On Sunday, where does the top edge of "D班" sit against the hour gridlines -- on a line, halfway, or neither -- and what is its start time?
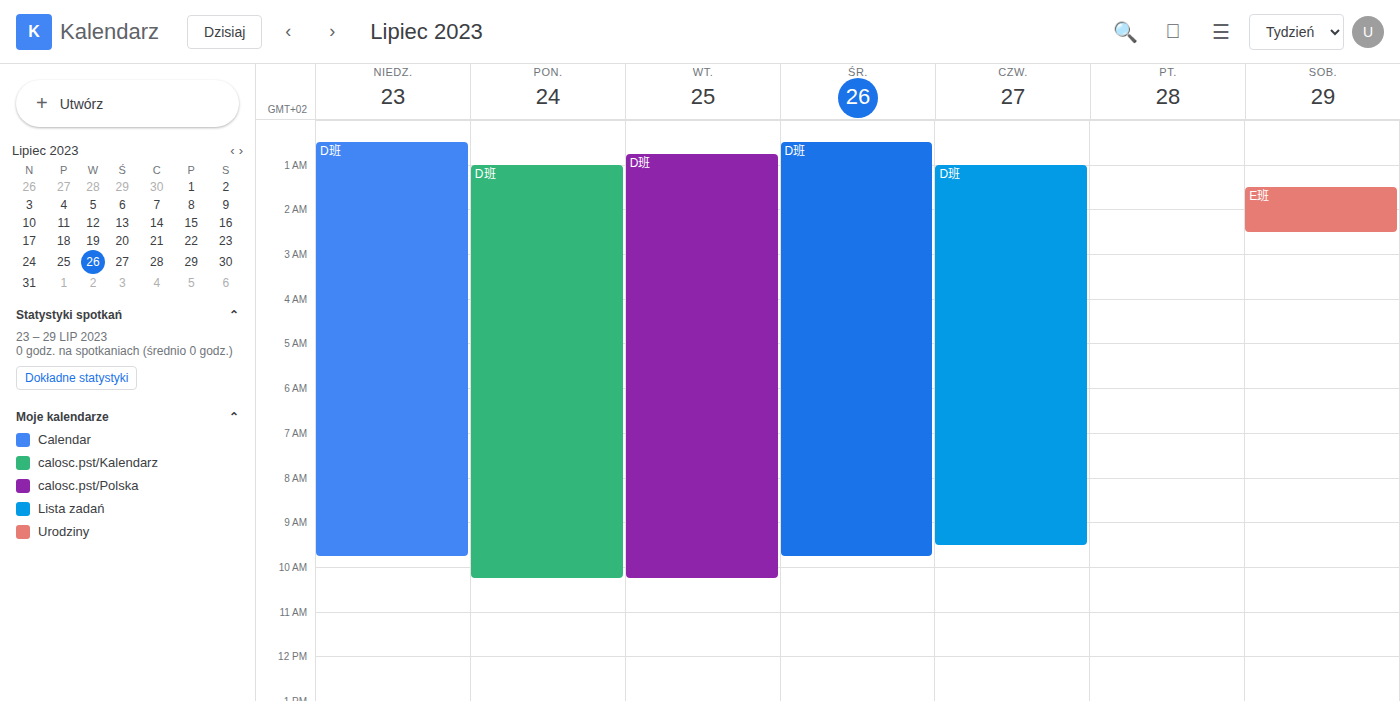
00:30 -- halfway between the 00:00 and 01:00 lines.